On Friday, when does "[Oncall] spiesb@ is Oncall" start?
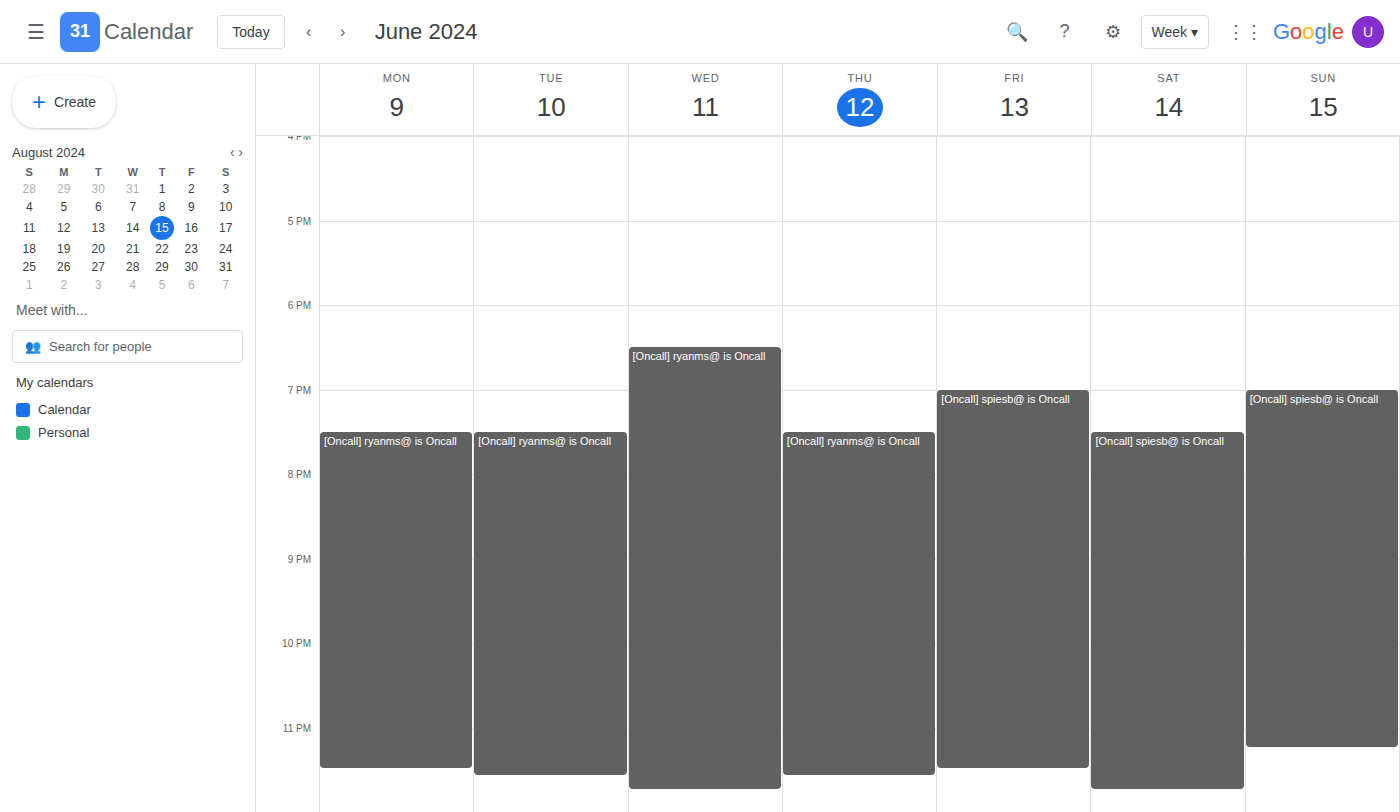
19:00